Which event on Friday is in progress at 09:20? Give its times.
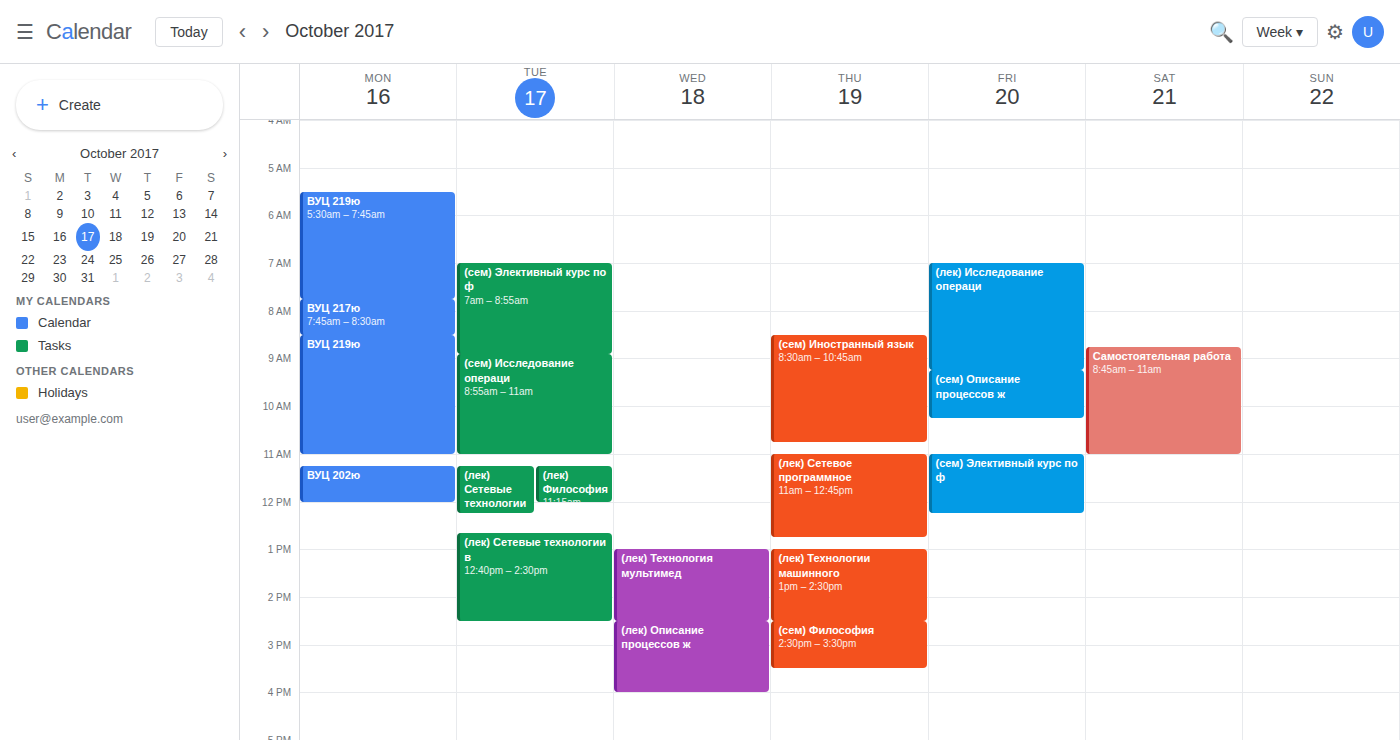
"(сем) Описание процессов ж", 09:15 to 10:15